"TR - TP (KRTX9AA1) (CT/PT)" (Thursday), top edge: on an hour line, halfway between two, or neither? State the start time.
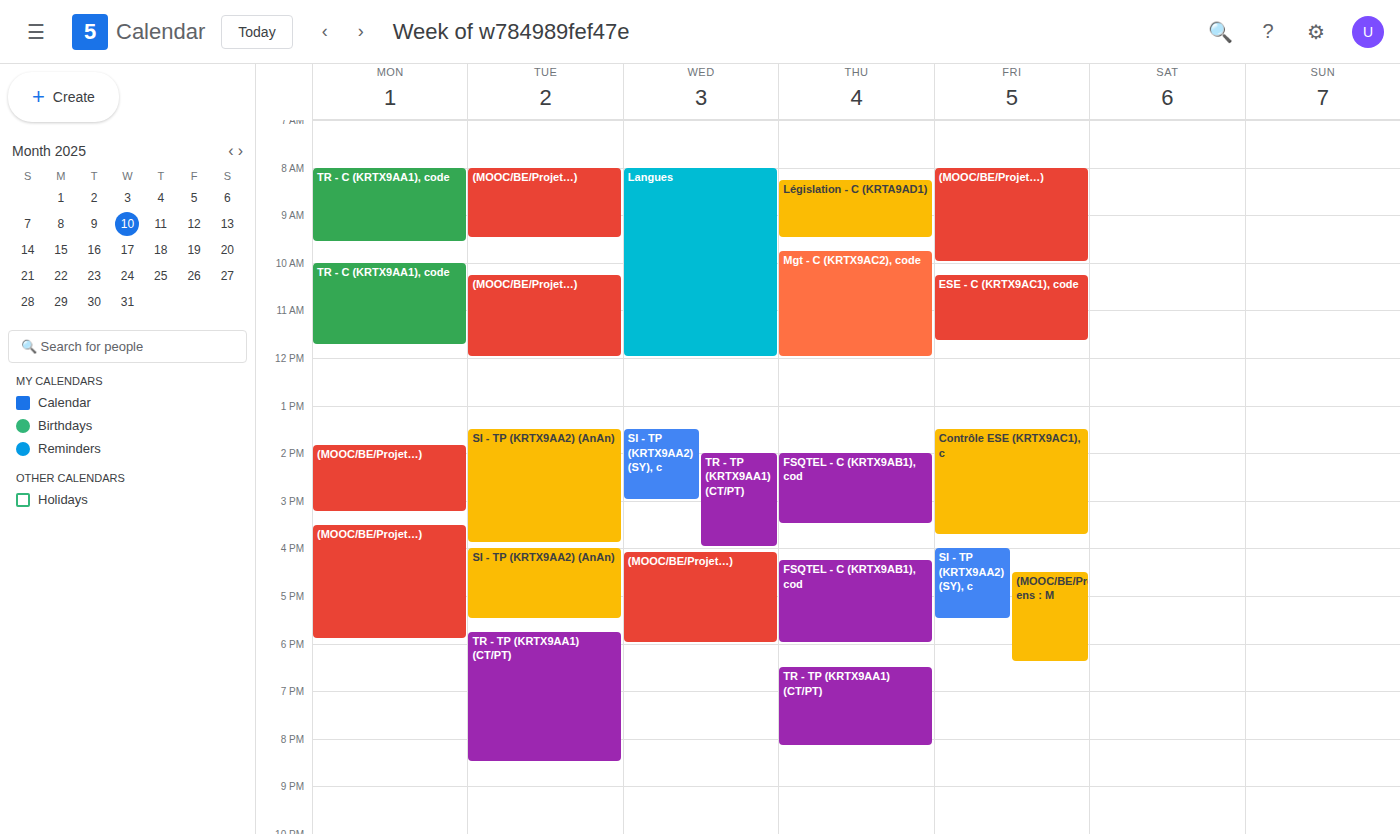
6:30 PM -- halfway between the 6 PM and 7 PM lines.